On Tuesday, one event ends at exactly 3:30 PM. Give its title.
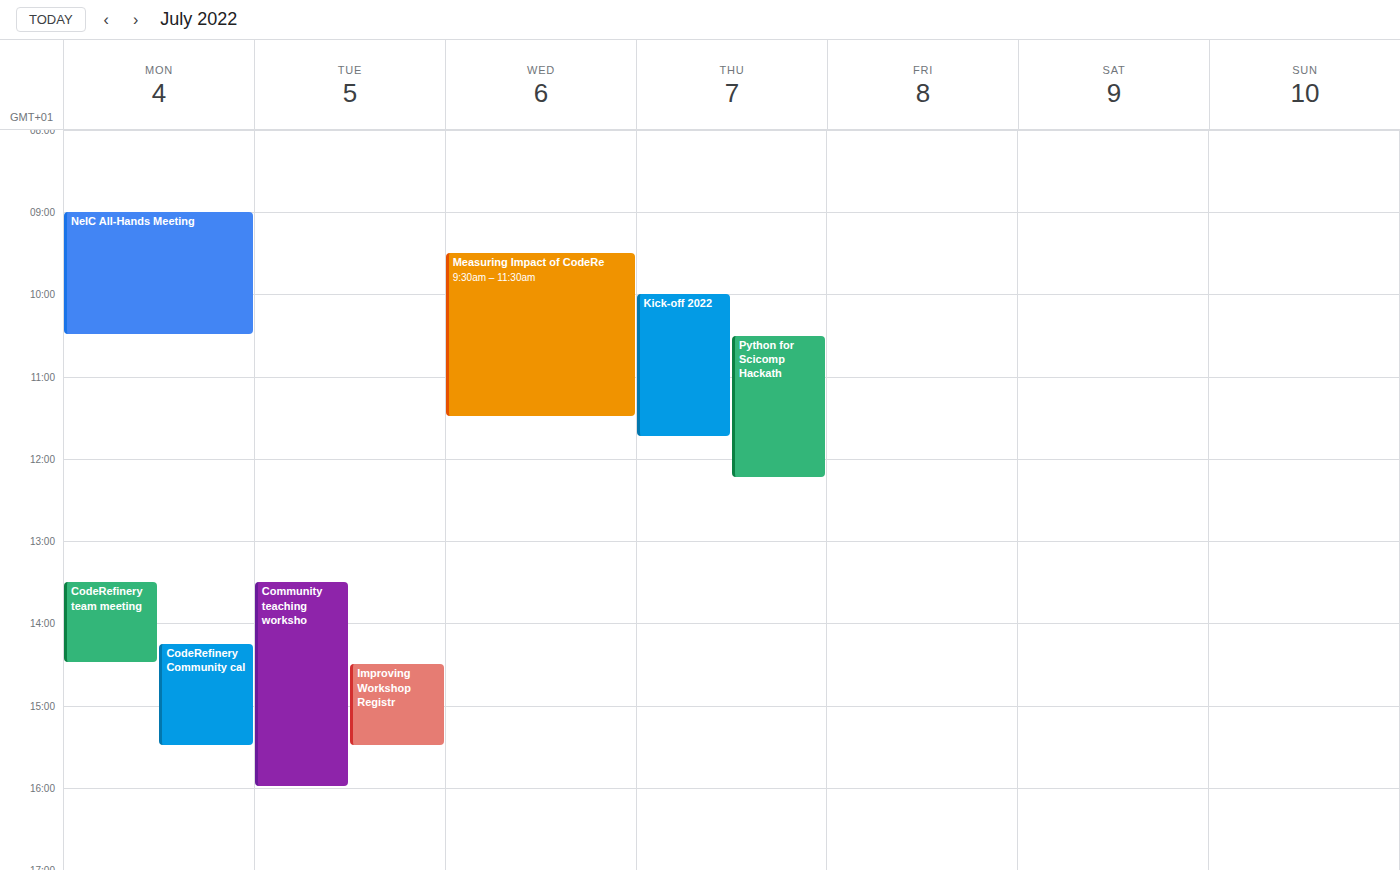
"Improving Workshop Registr"